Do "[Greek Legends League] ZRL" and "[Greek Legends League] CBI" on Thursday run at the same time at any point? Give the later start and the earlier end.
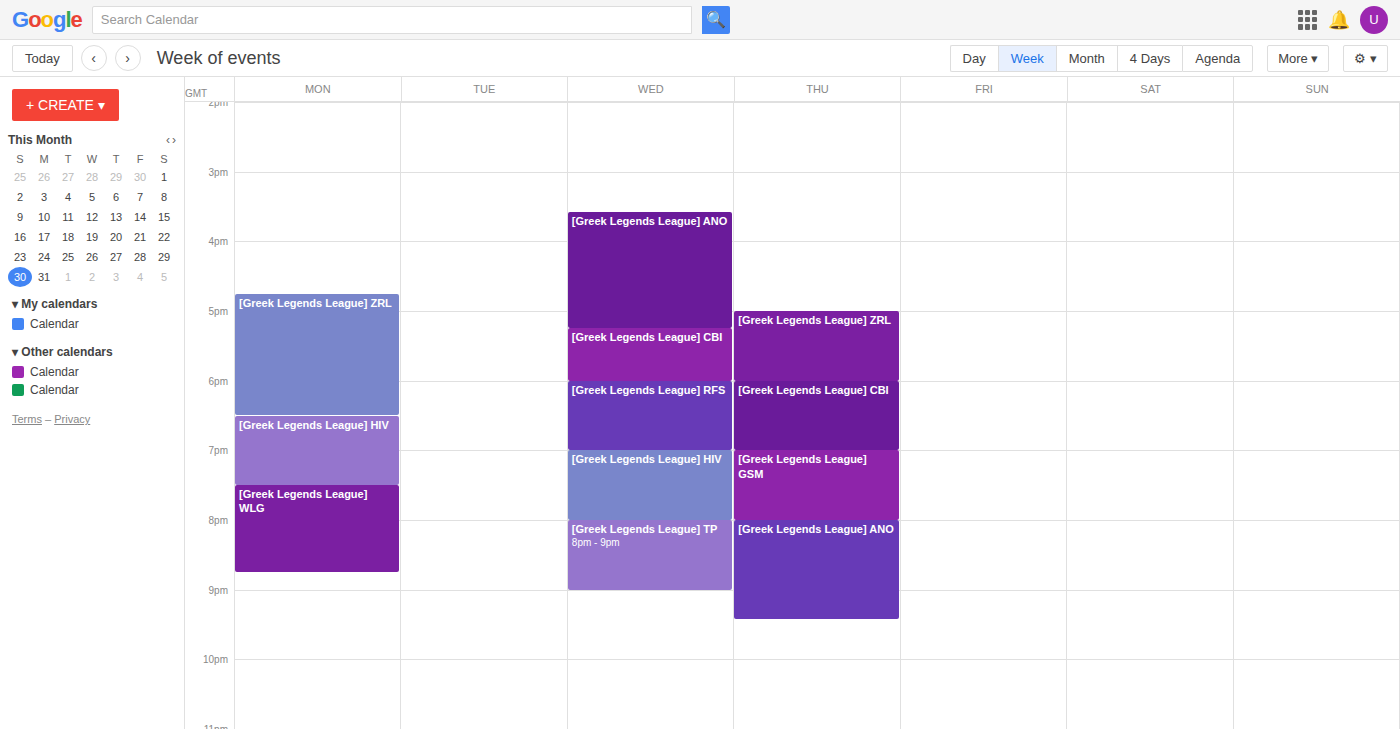
"[Greek Legends League] ZRL" ends at 18:00, exactly when "[Greek Legends League] CBI" starts -- they touch but do not overlap.